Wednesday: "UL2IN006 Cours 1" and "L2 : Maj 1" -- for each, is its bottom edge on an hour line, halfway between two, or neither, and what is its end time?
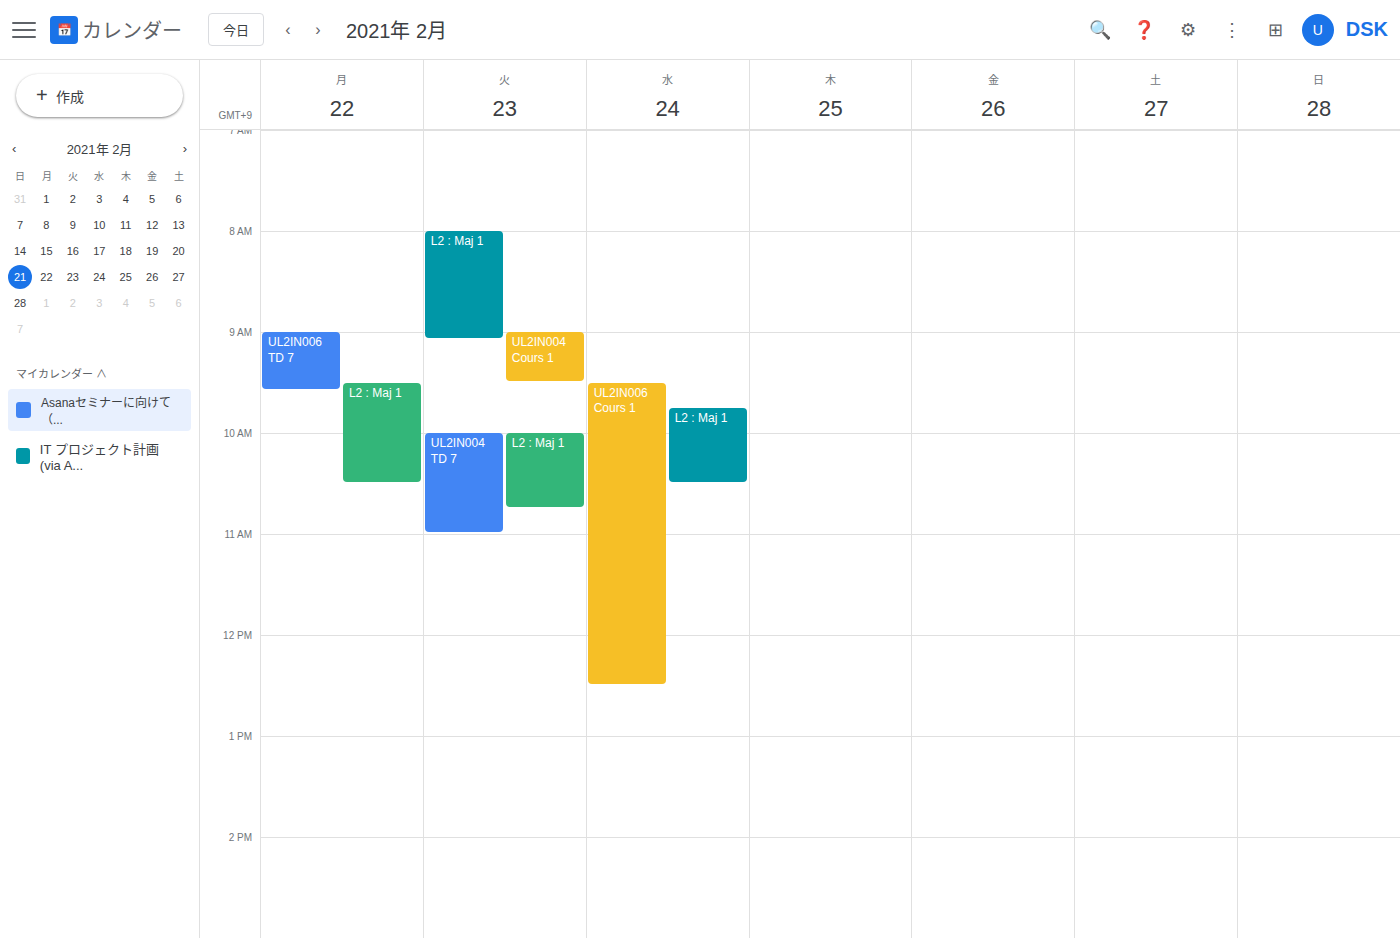
"UL2IN006 Cours 1": 12:30, halfway between the 12:00 and 13:00 lines. "L2 : Maj 1": 10:30, halfway between the 10:00 and 11:00 lines.